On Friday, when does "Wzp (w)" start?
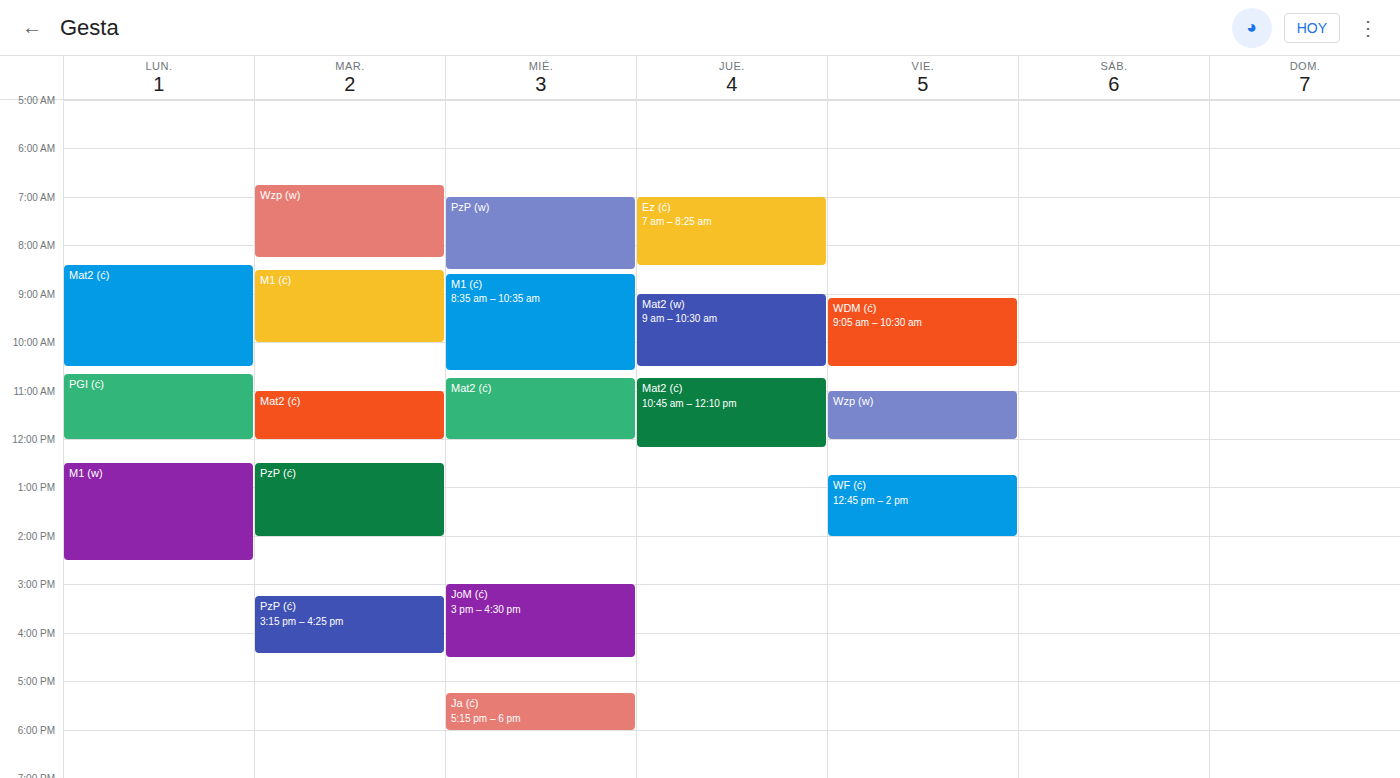
11:00